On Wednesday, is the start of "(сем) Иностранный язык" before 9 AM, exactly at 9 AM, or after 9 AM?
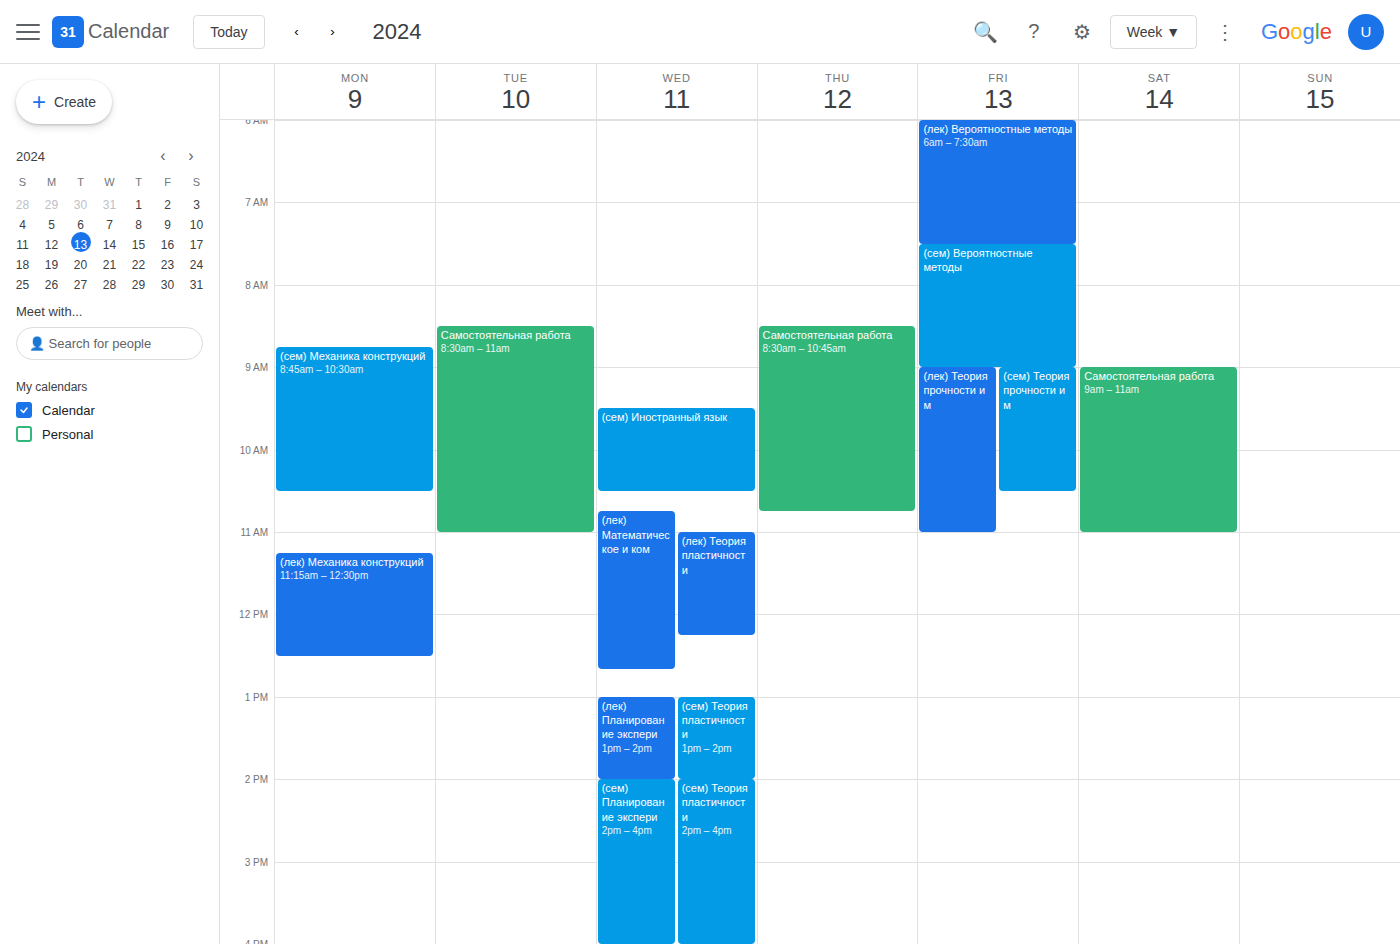
9:30 AM -- after 9 AM, 30 minutes below the 9 AM line.